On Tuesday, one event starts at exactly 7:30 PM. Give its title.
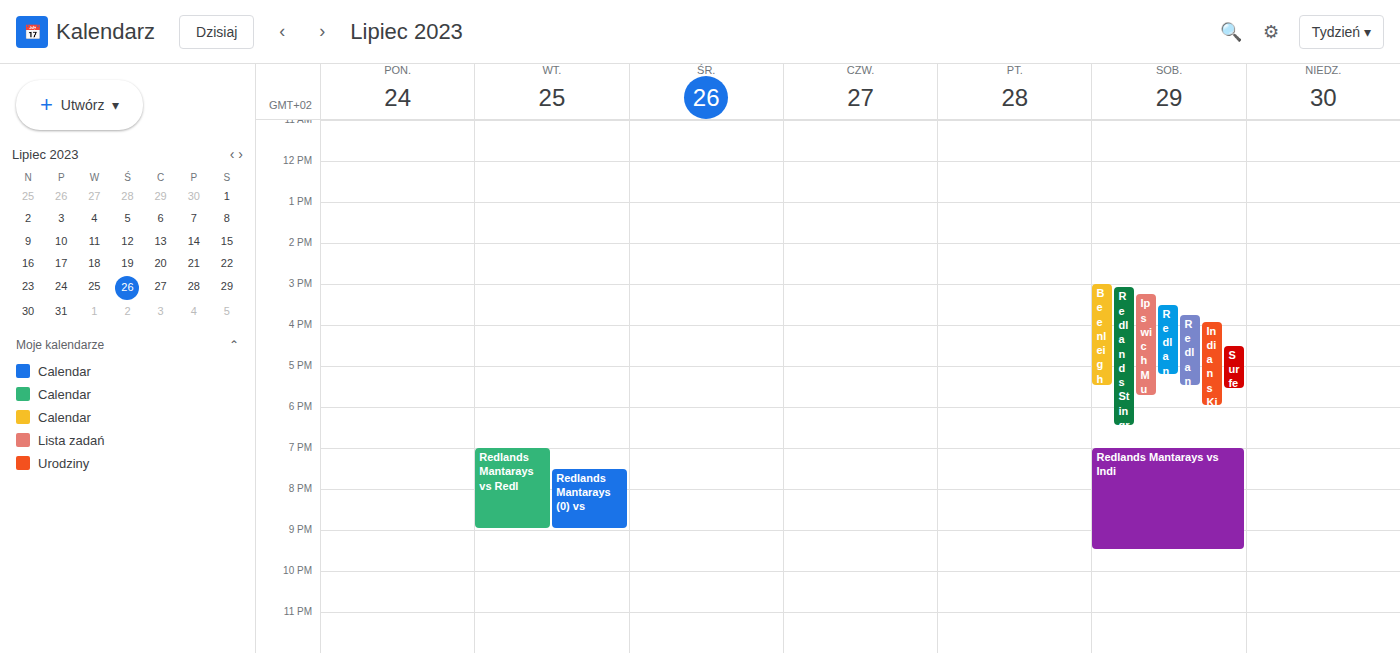
"Redlands Mantarays (0) vs"